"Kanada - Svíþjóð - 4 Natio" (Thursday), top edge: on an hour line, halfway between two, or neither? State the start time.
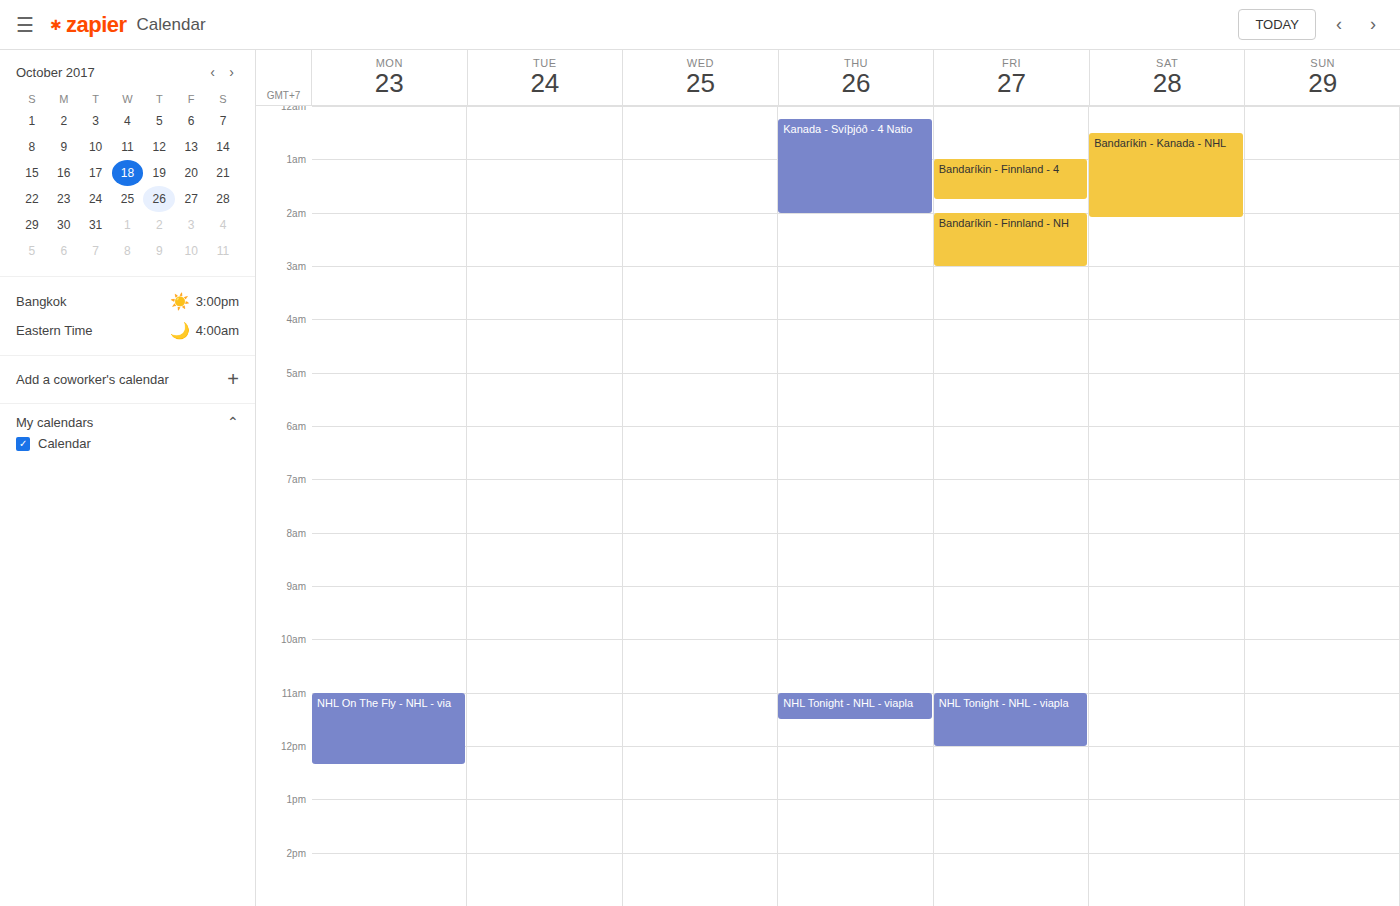
12:15 AM -- neither: a quarter of the way from the 12 AM line to the 1 AM line.